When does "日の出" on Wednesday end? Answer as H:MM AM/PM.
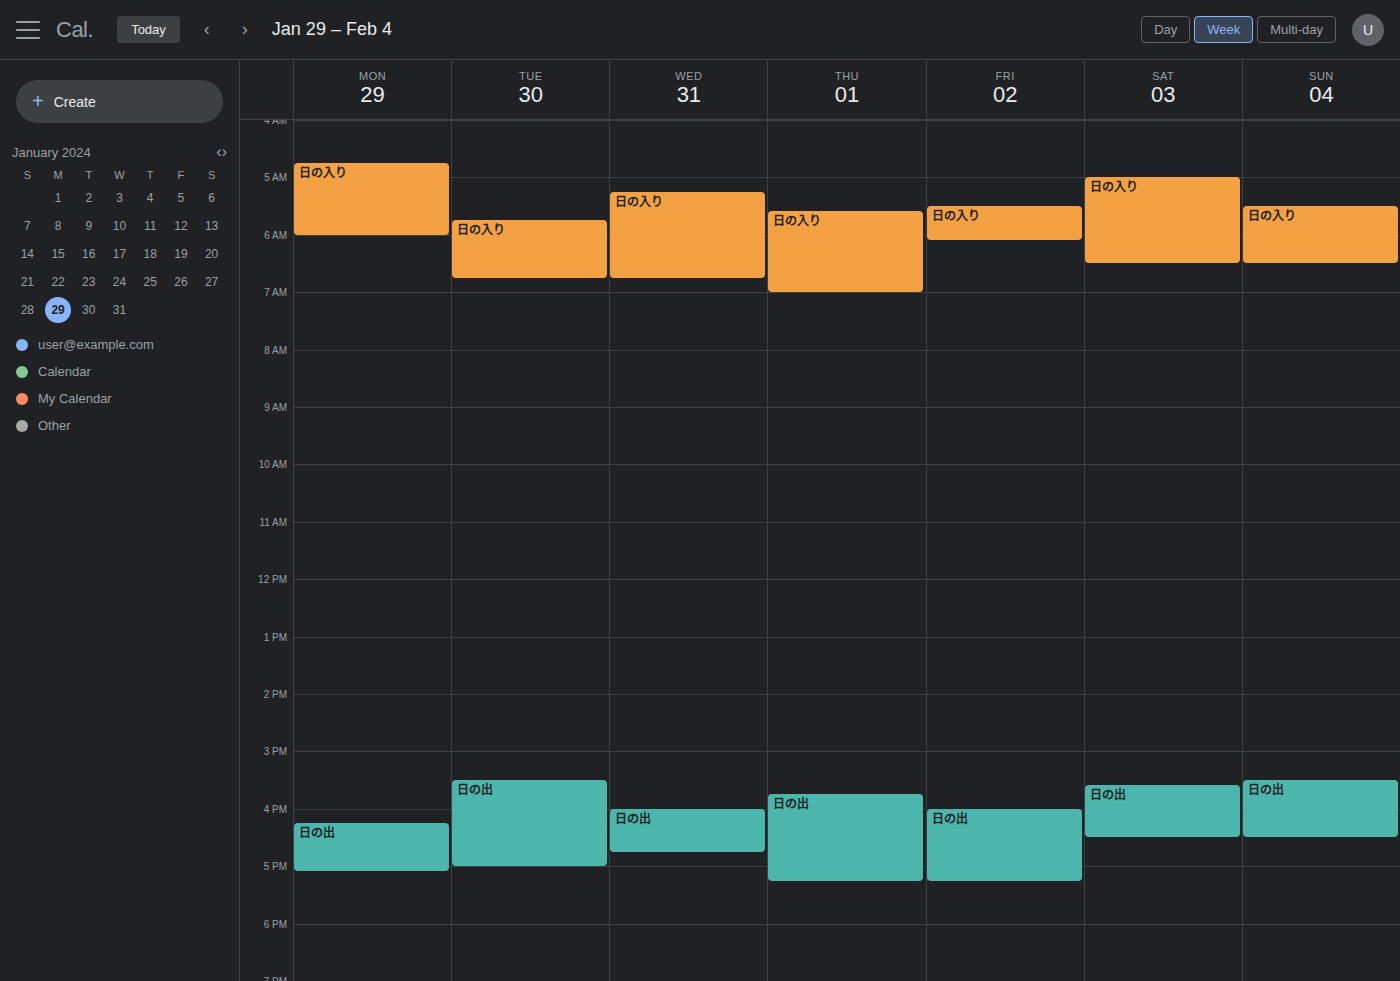
4:45 PM